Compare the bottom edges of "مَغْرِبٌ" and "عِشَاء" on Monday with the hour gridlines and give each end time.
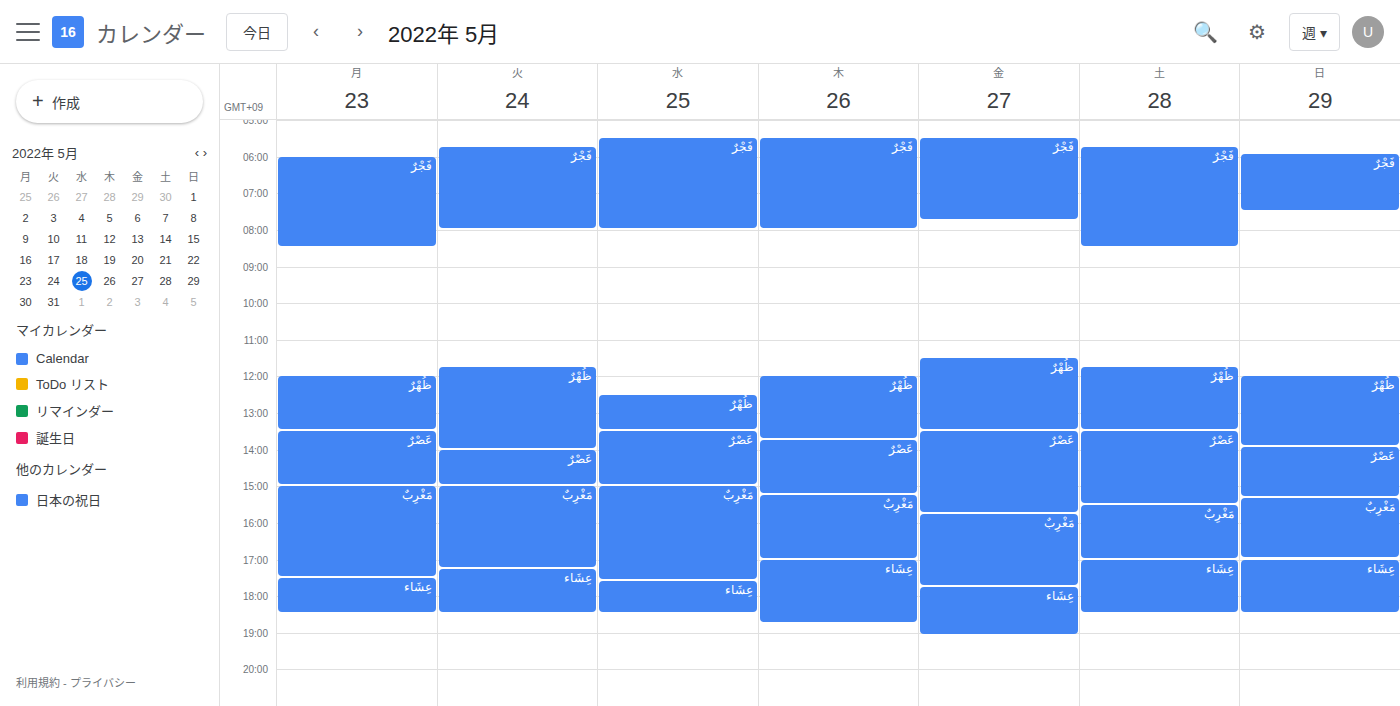
"مَغْرِبٌ": 5:30 PM, halfway between the 5 PM and 6 PM lines. "عِشَاء": 6:30 PM, halfway between the 6 PM and 7 PM lines.